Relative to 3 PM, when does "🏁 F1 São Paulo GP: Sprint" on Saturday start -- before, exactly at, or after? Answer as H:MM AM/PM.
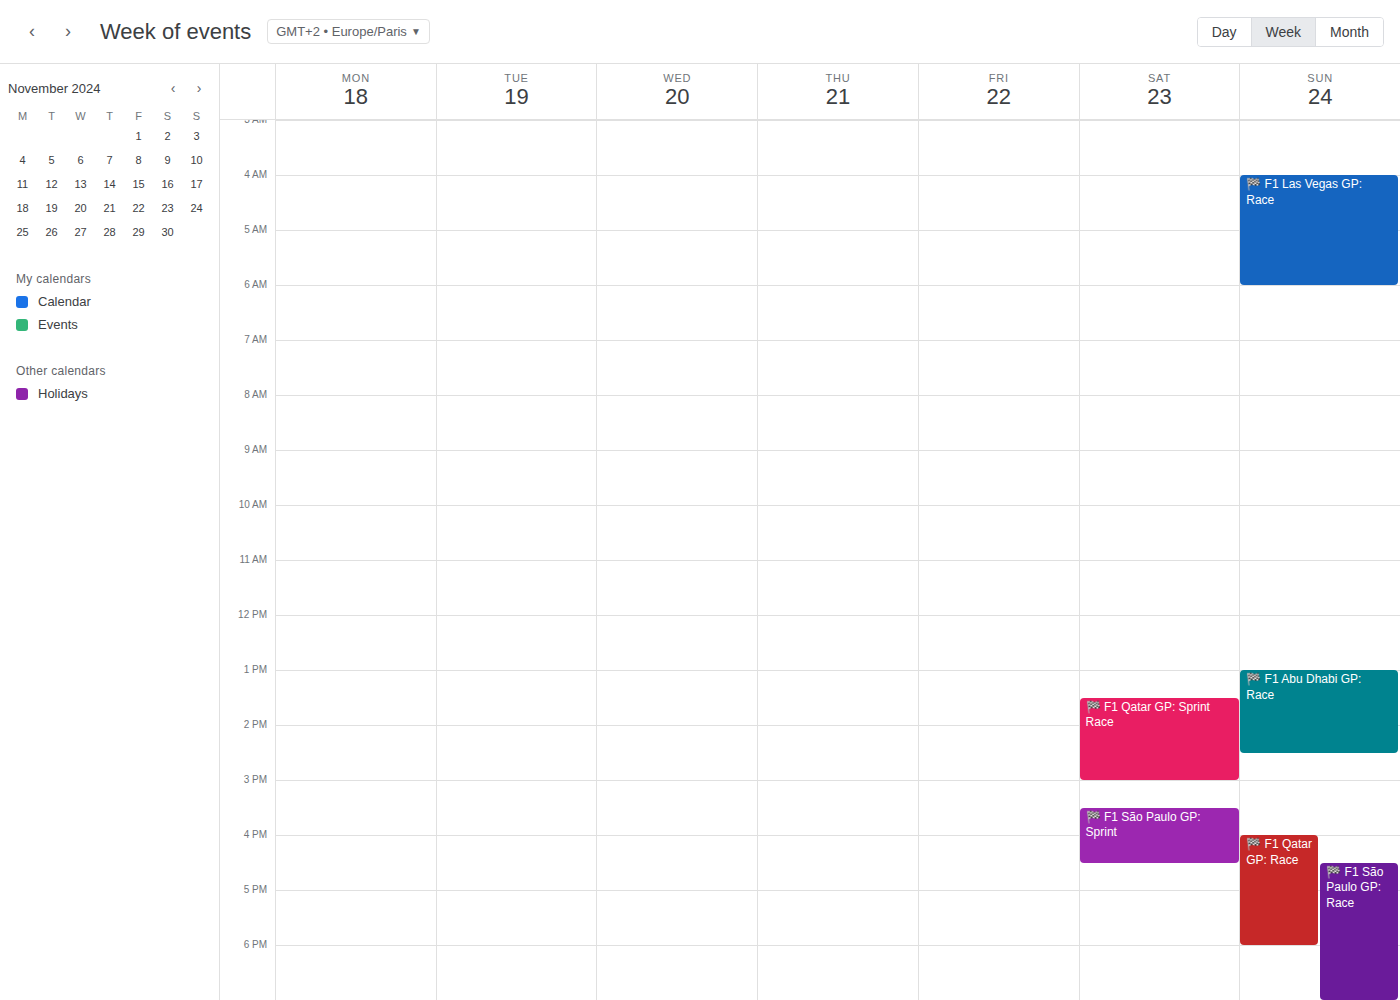
3:30 PM -- after 3 PM, 30 minutes below the 3 PM line.